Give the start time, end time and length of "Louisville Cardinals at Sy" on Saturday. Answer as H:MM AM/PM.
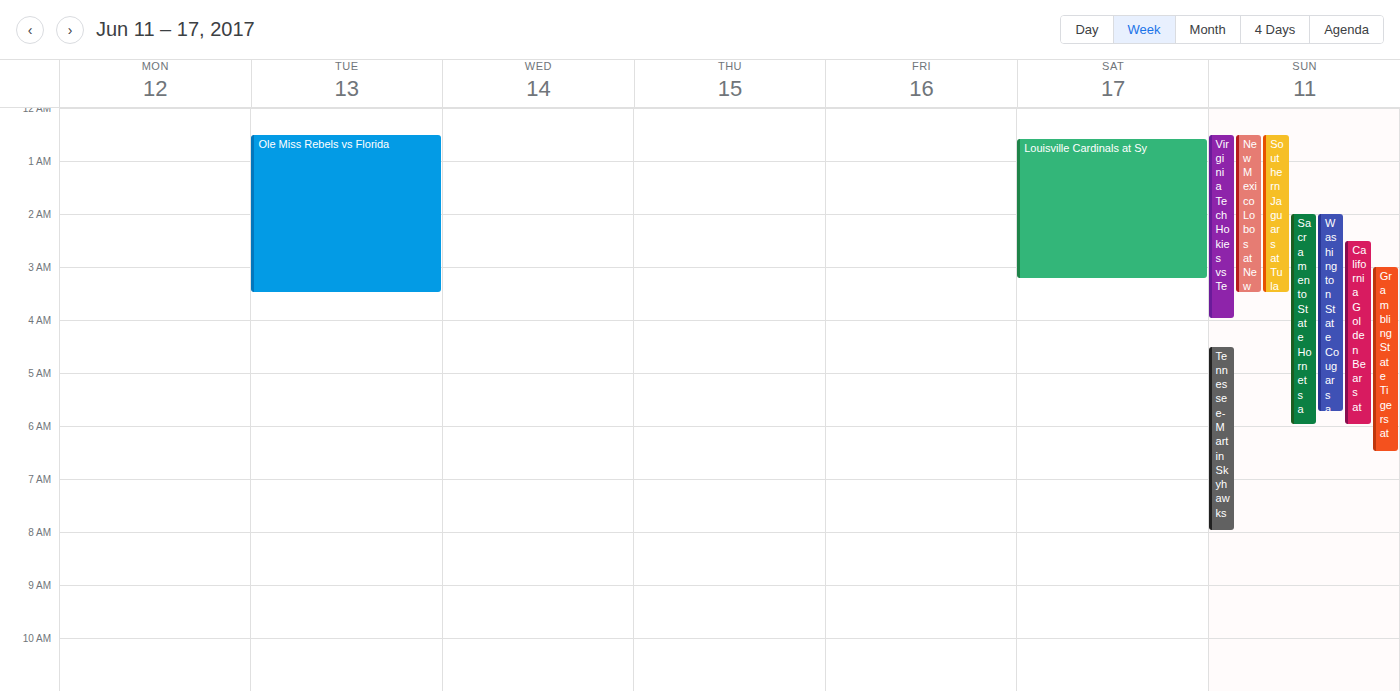
12:35 AM to 3:15 AM, 2 hours 40 minutes